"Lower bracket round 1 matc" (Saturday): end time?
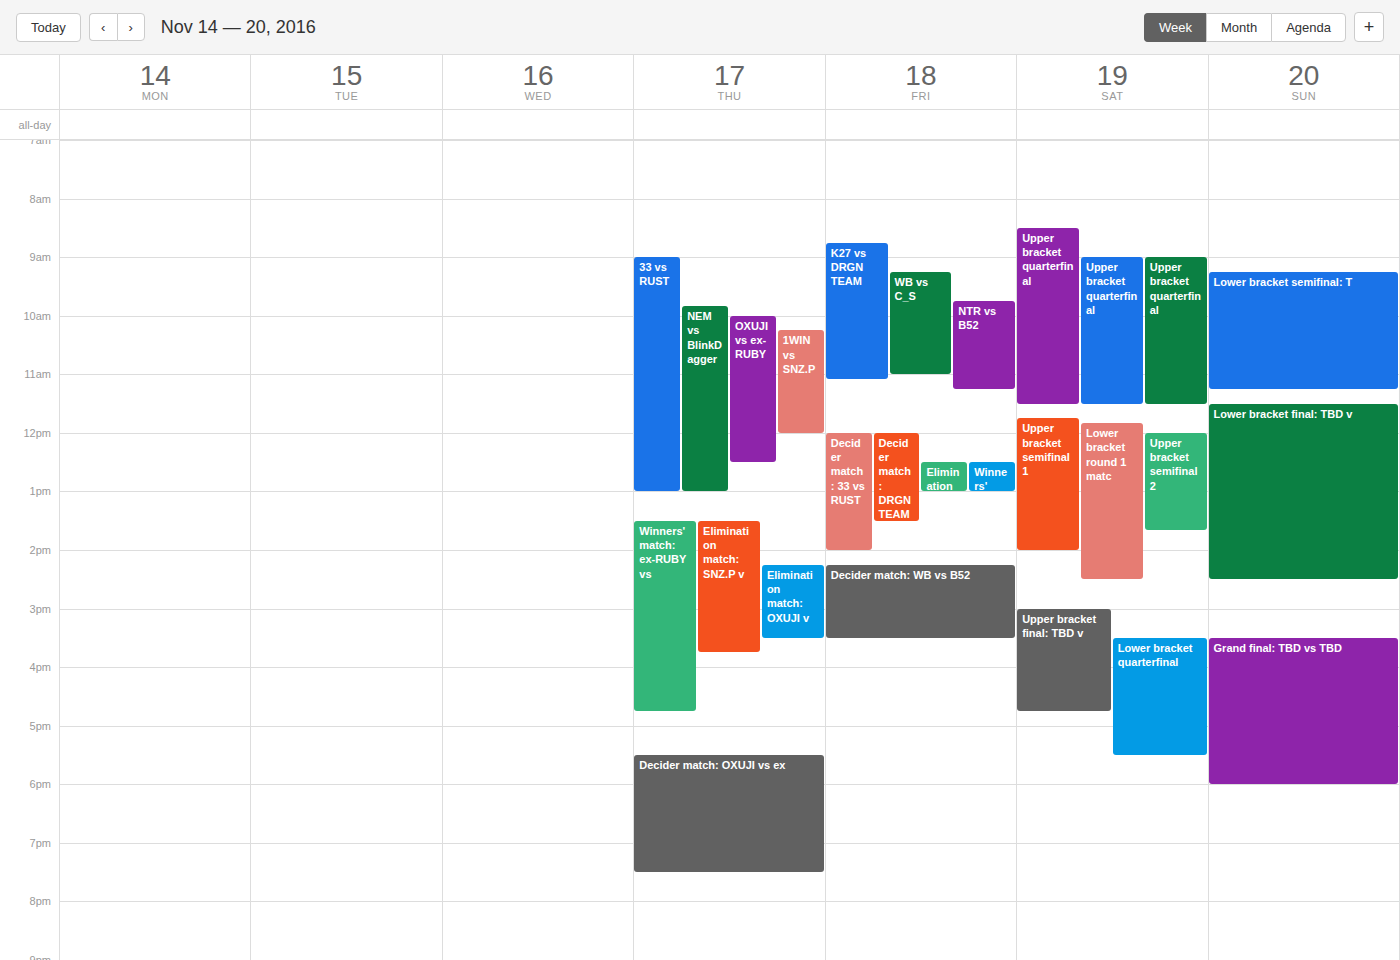
2:30 PM